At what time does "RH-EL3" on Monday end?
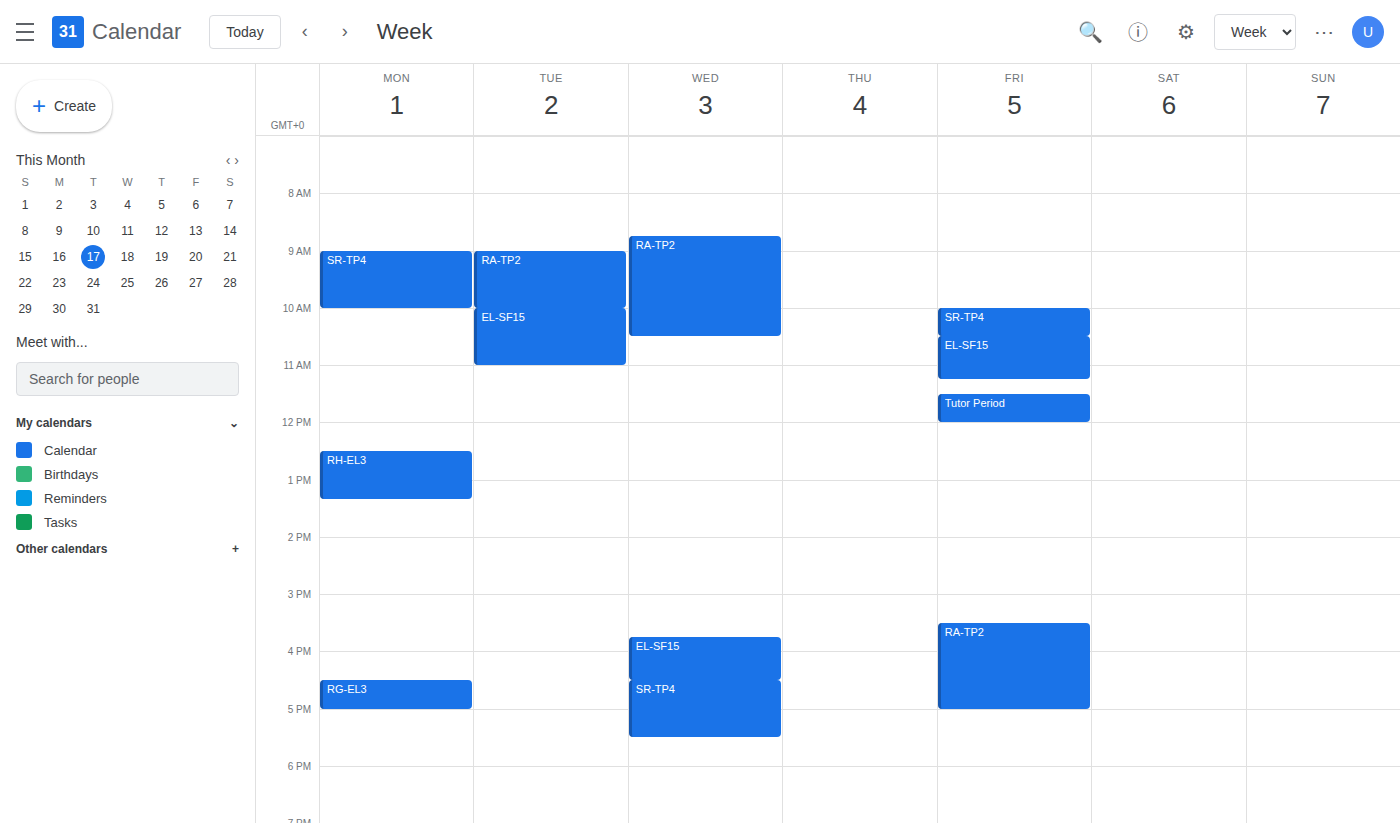
13:20